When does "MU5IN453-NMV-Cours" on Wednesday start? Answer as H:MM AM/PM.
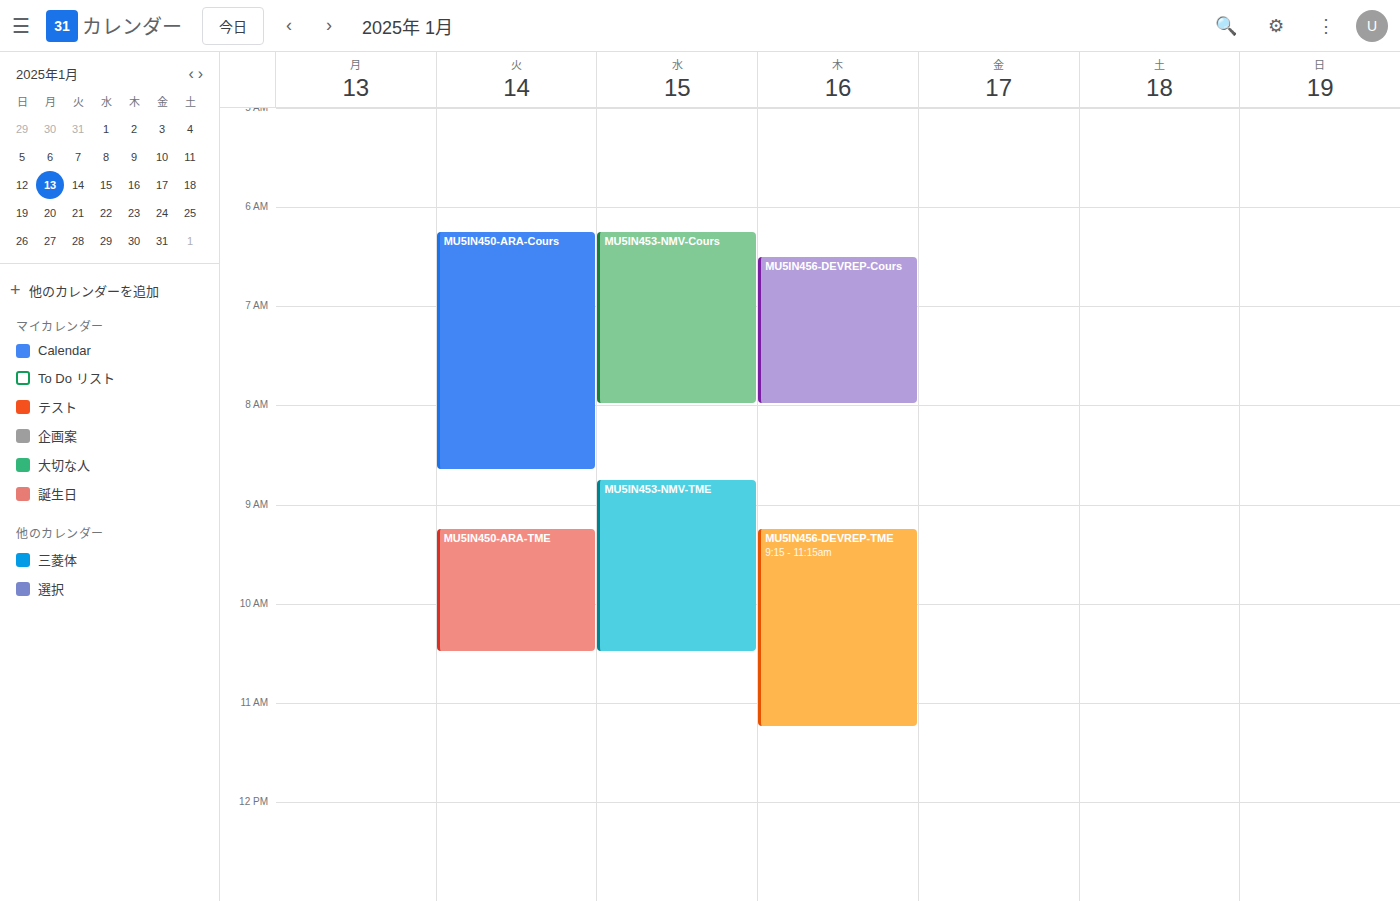
6:15 AM